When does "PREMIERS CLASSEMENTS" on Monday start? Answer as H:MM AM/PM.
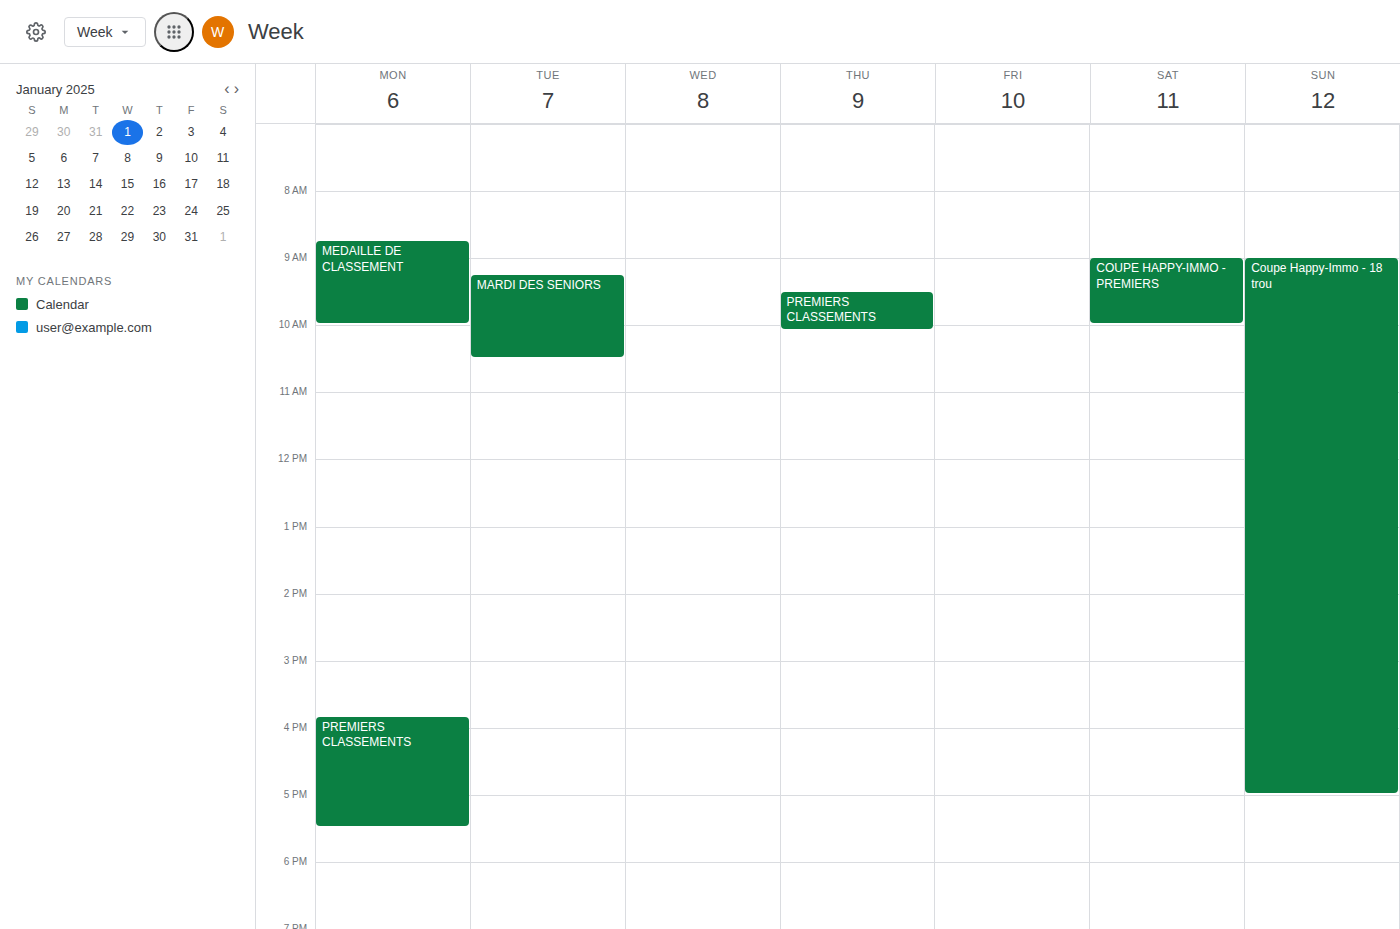
3:50 PM